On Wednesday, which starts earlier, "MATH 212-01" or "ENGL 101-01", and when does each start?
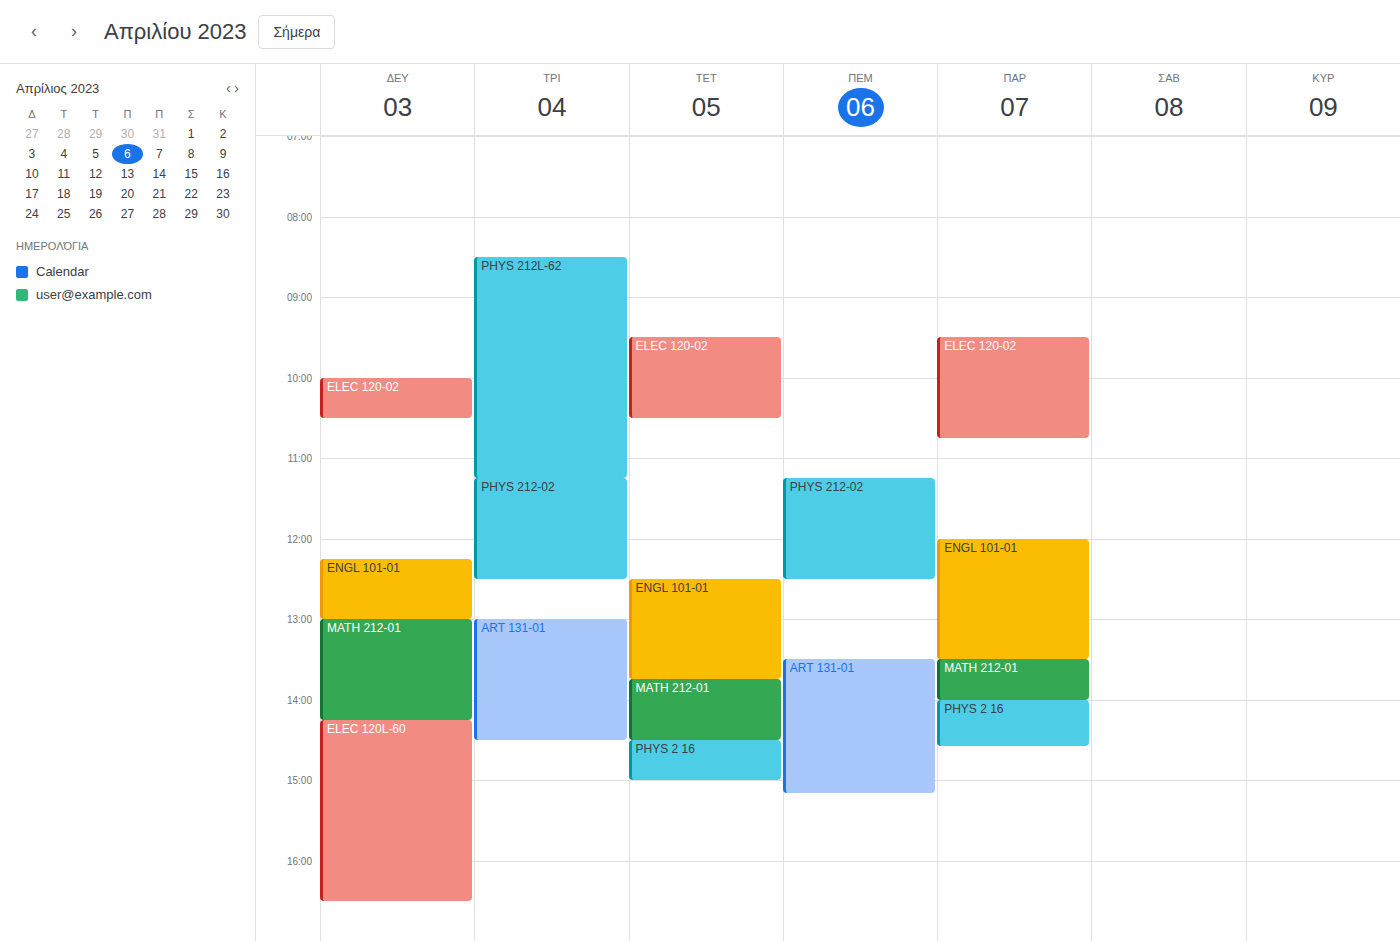
"ENGL 101-01" 12:30 PM; "MATH 212-01" 1:45 PM.